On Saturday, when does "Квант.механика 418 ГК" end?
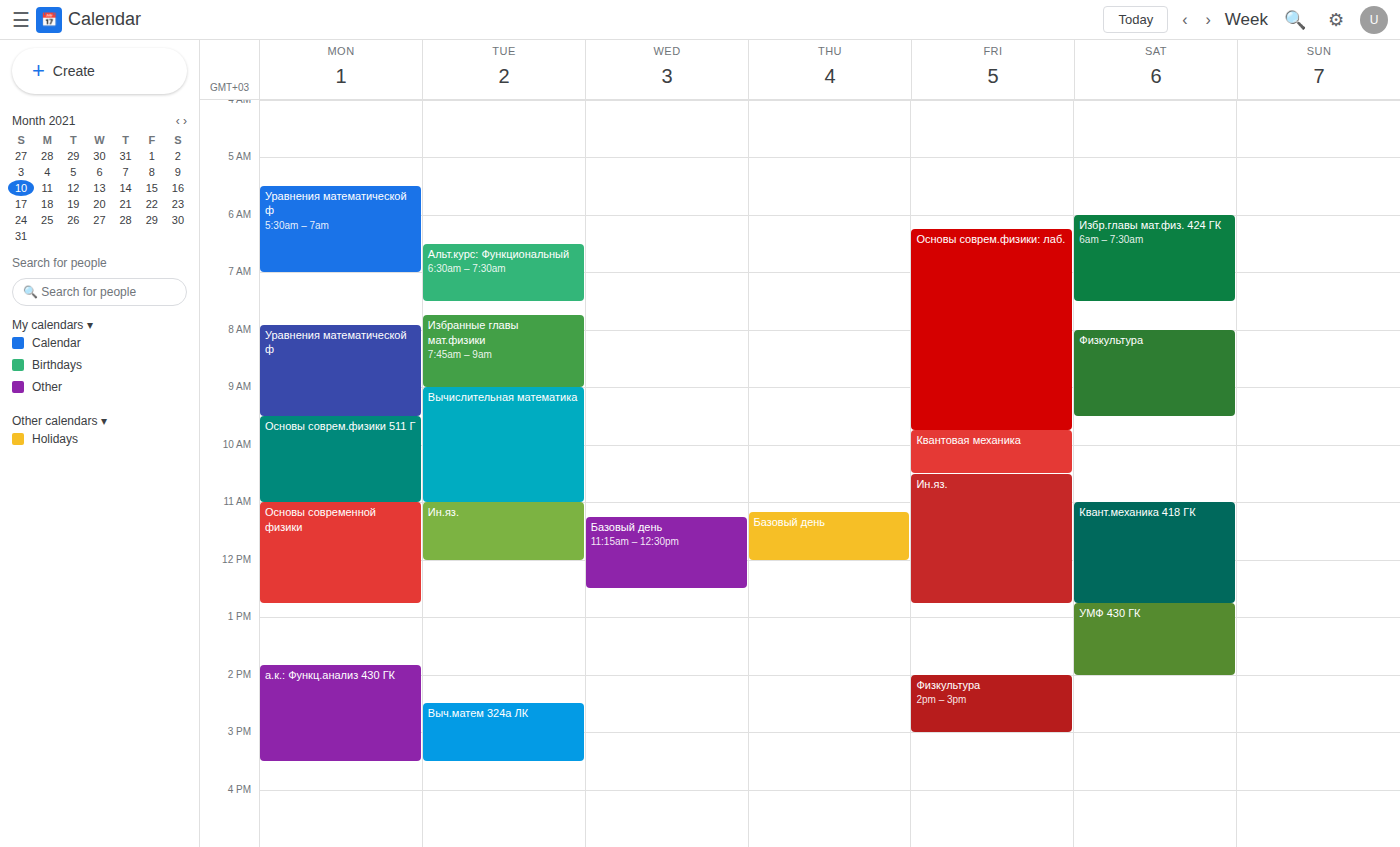
12:45 PM